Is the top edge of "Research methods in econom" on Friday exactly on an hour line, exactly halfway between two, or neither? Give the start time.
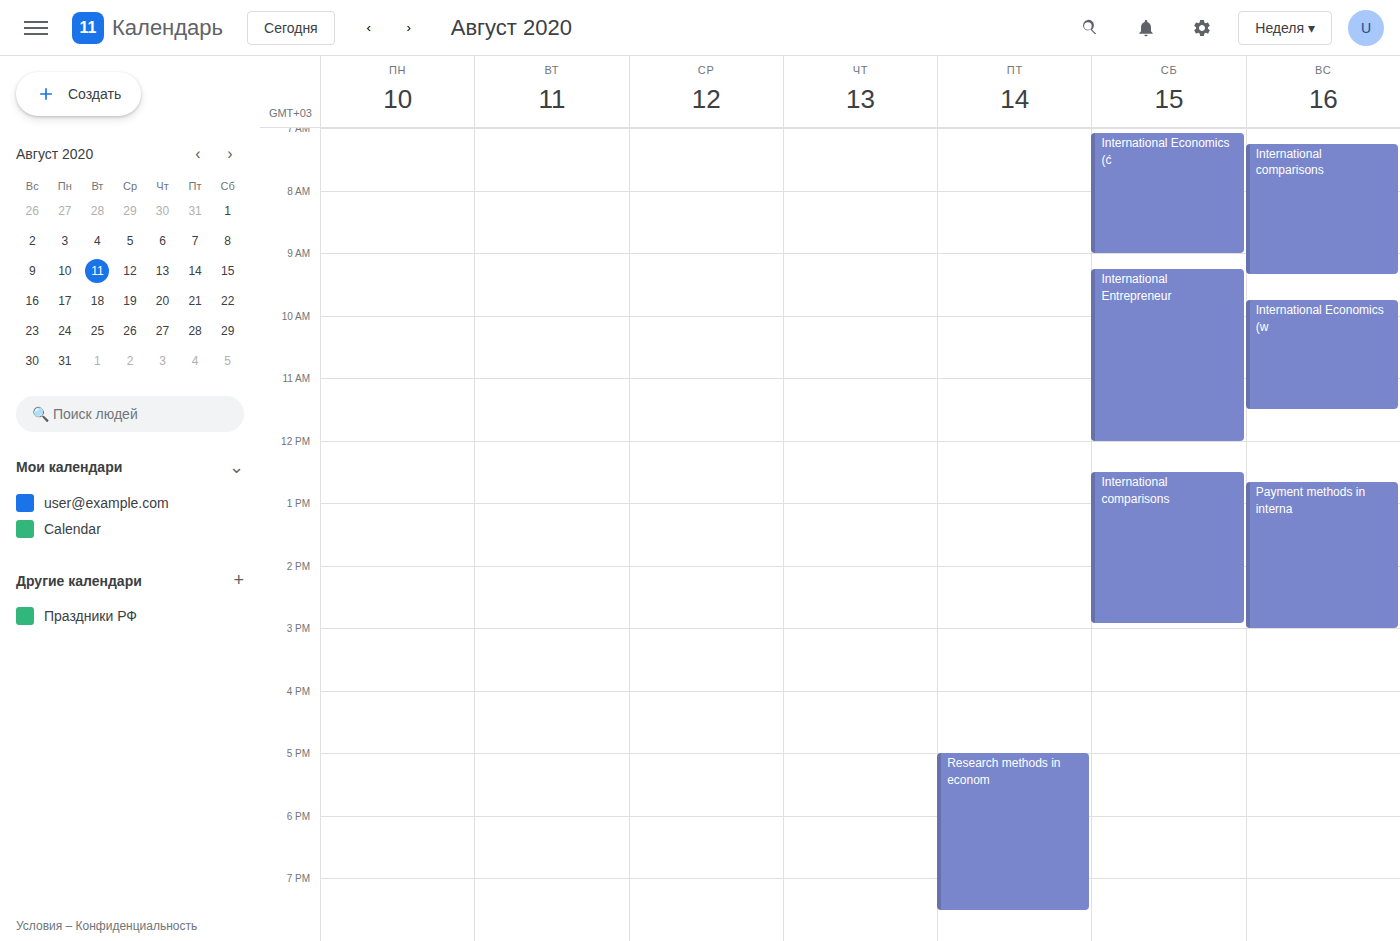
17:00 -- exactly on the 17:00 line.